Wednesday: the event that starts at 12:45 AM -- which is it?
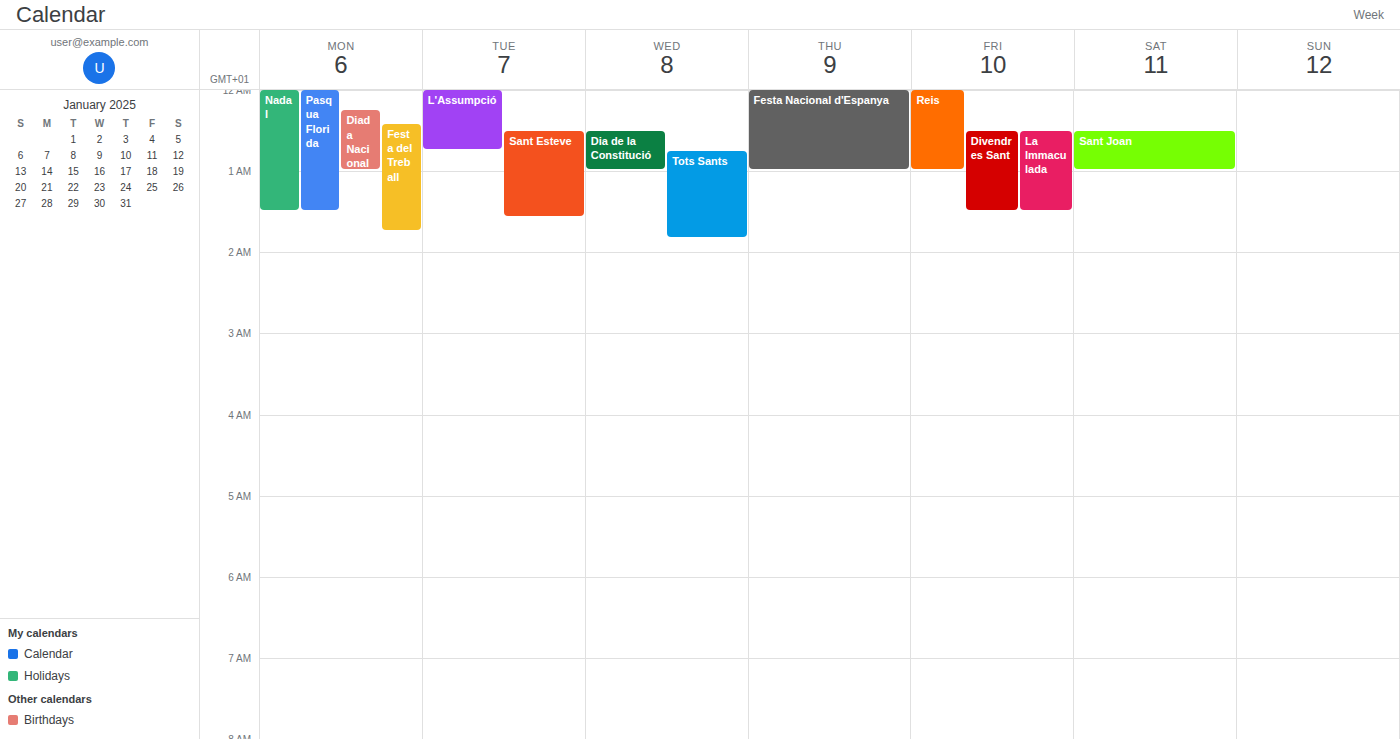
"Tots Sants"